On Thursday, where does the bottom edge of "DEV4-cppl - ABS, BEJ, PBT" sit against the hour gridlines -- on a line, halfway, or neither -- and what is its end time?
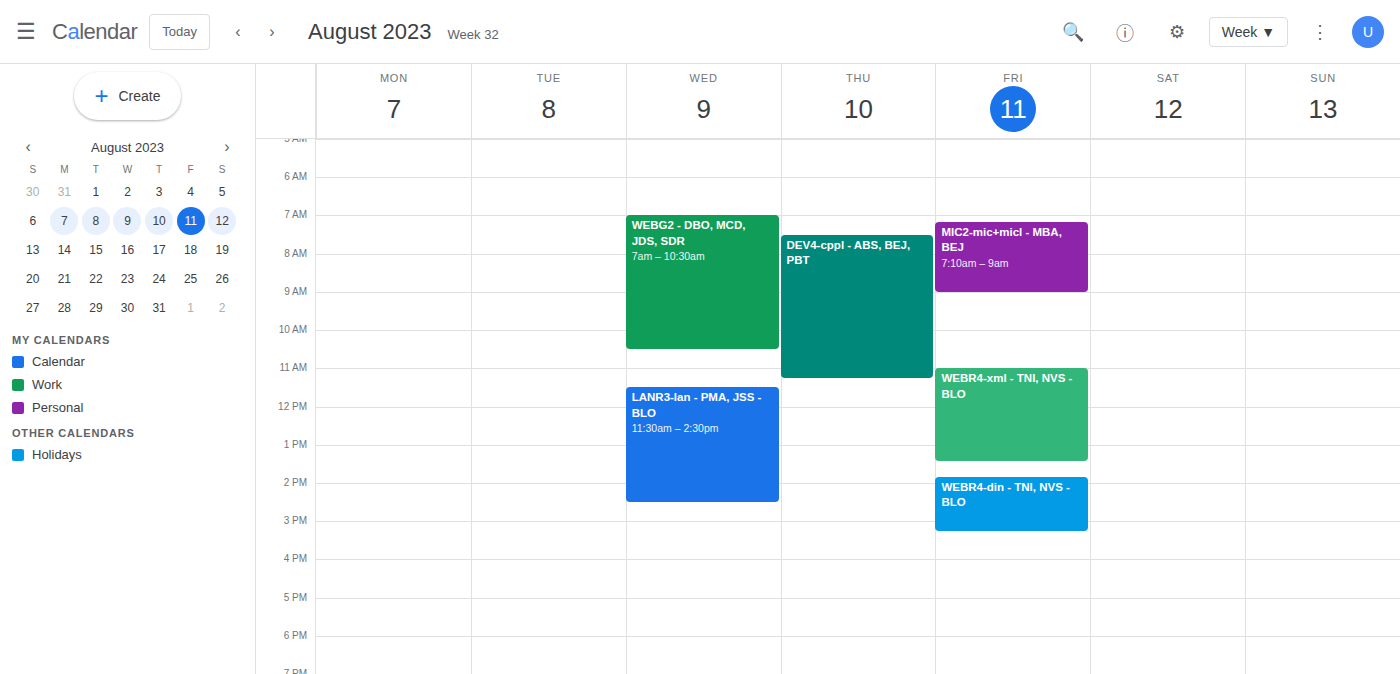
11:15 AM -- neither: a quarter of the way from the 11 AM line to the 12 PM line.